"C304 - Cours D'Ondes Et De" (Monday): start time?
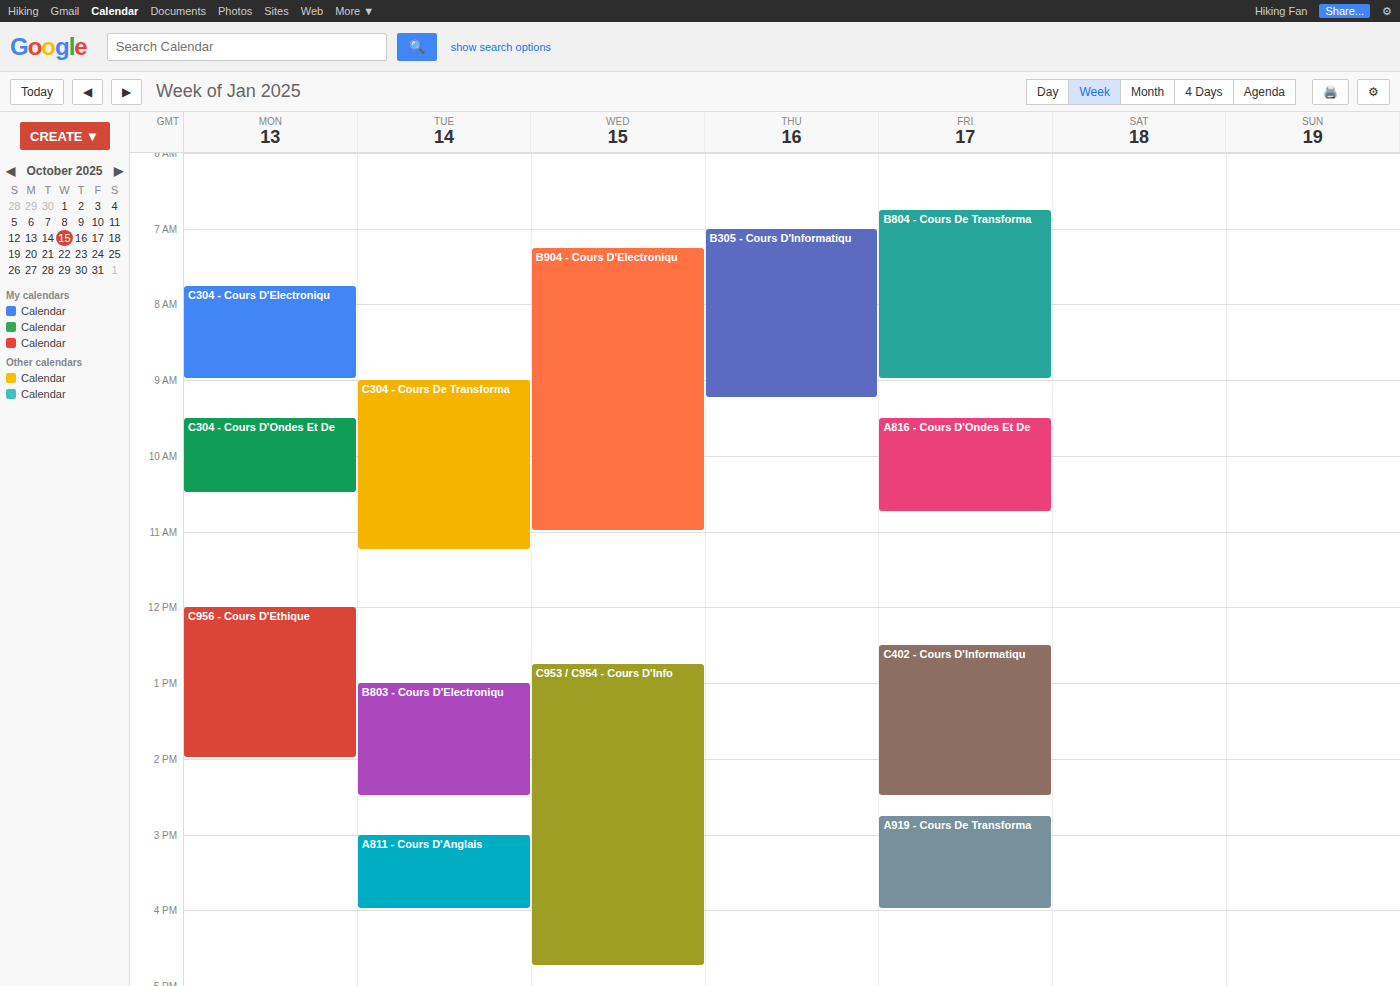
9:30 AM